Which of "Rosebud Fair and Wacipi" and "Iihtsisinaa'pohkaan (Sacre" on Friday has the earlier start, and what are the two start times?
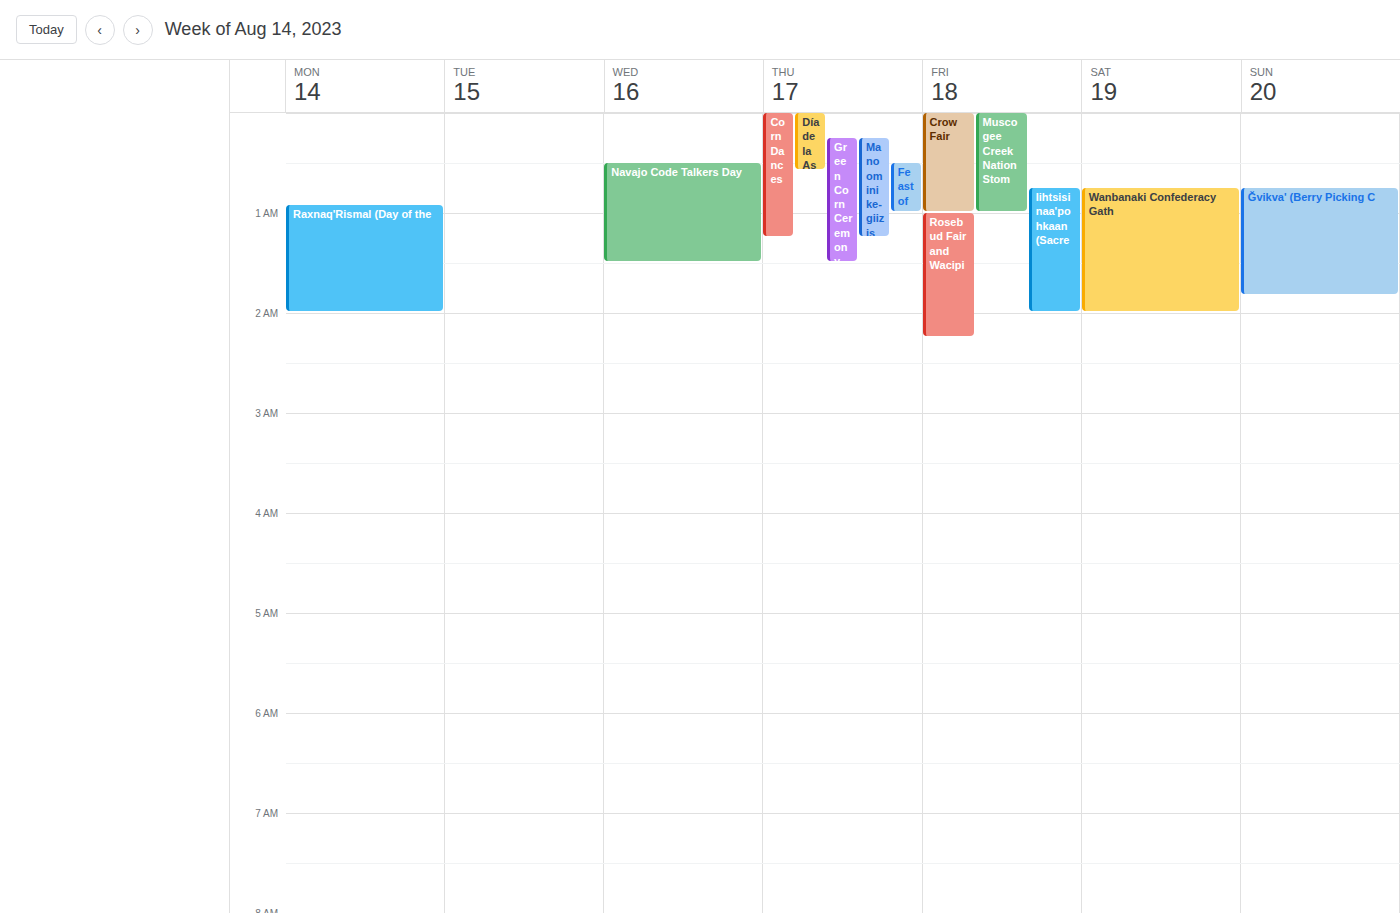
"Iihtsisinaa'pohkaan (Sacre" 12:45 AM; "Rosebud Fair and Wacipi" 1:00 AM.